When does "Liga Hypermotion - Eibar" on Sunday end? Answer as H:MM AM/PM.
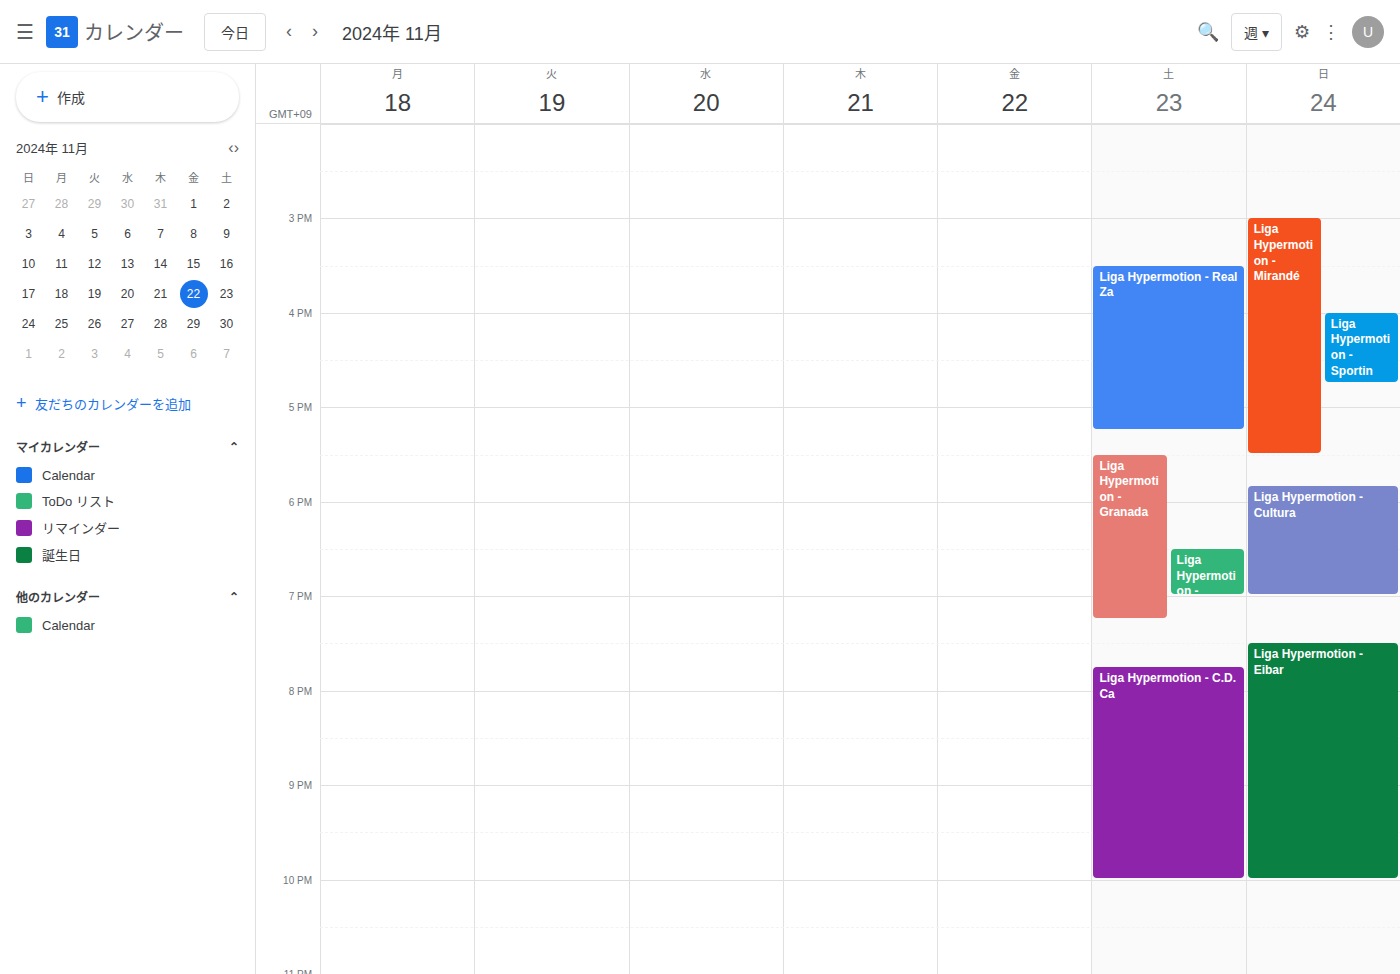
10:00 PM